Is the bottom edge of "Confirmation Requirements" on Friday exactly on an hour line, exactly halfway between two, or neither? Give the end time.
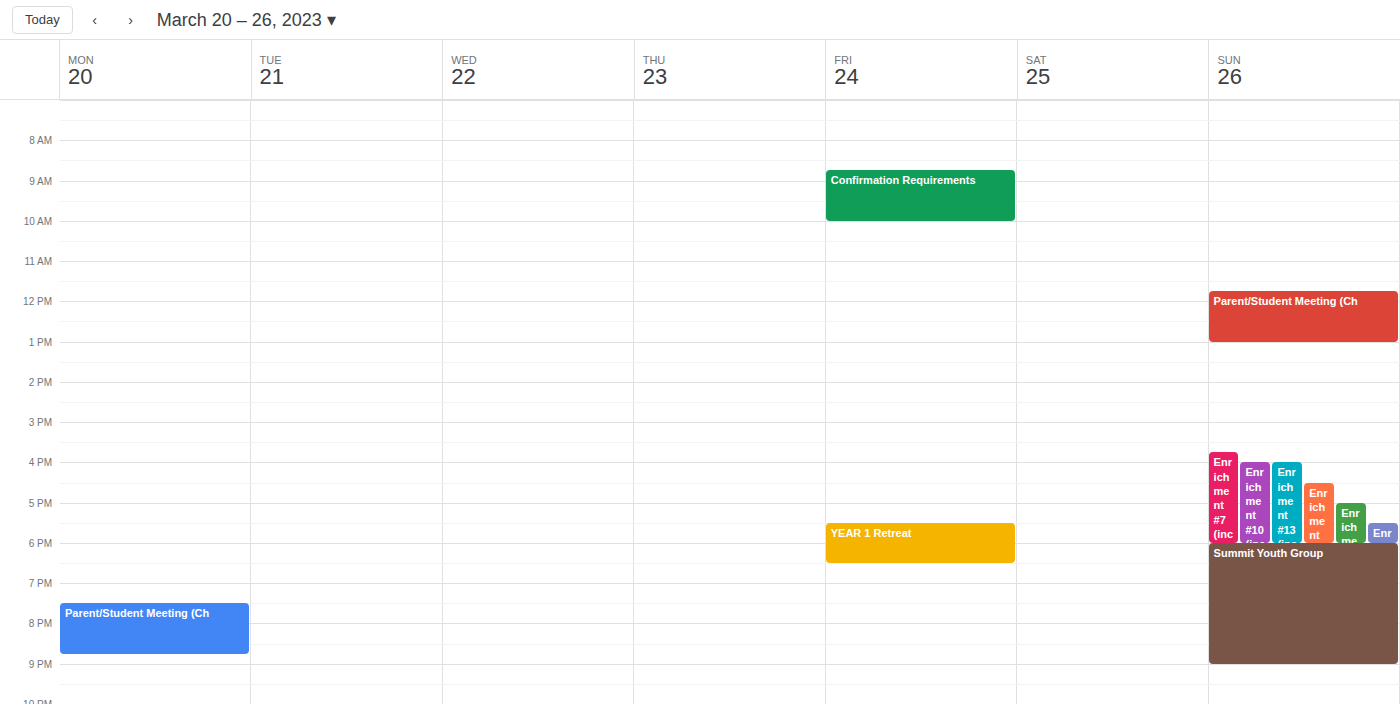
10:00 AM -- exactly on the 10 AM line.